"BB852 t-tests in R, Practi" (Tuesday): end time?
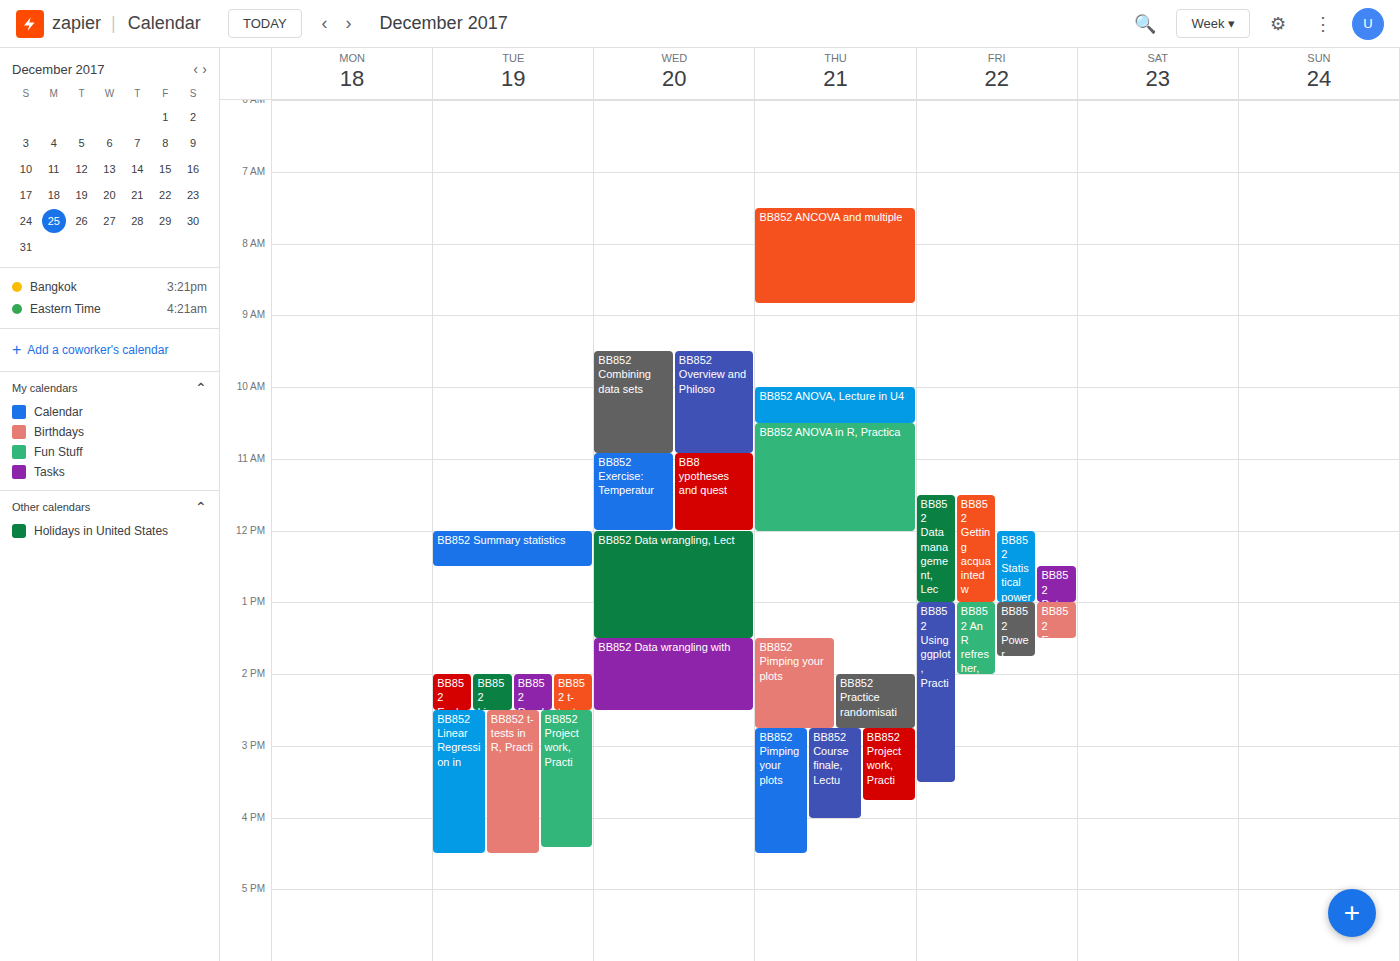
4:30 PM